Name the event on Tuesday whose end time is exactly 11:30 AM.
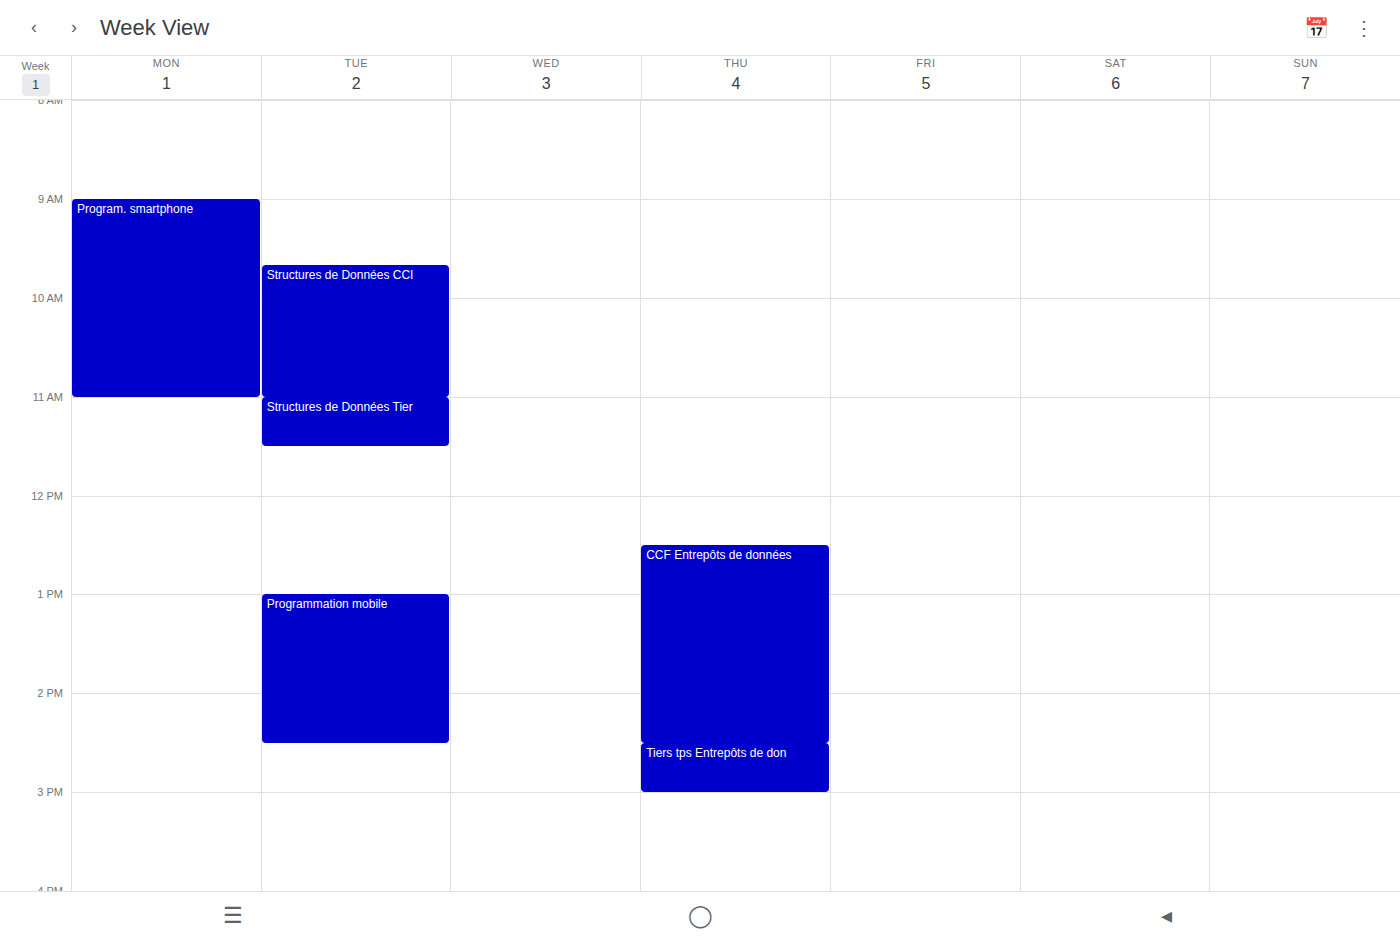
"Structures de Données Tier"